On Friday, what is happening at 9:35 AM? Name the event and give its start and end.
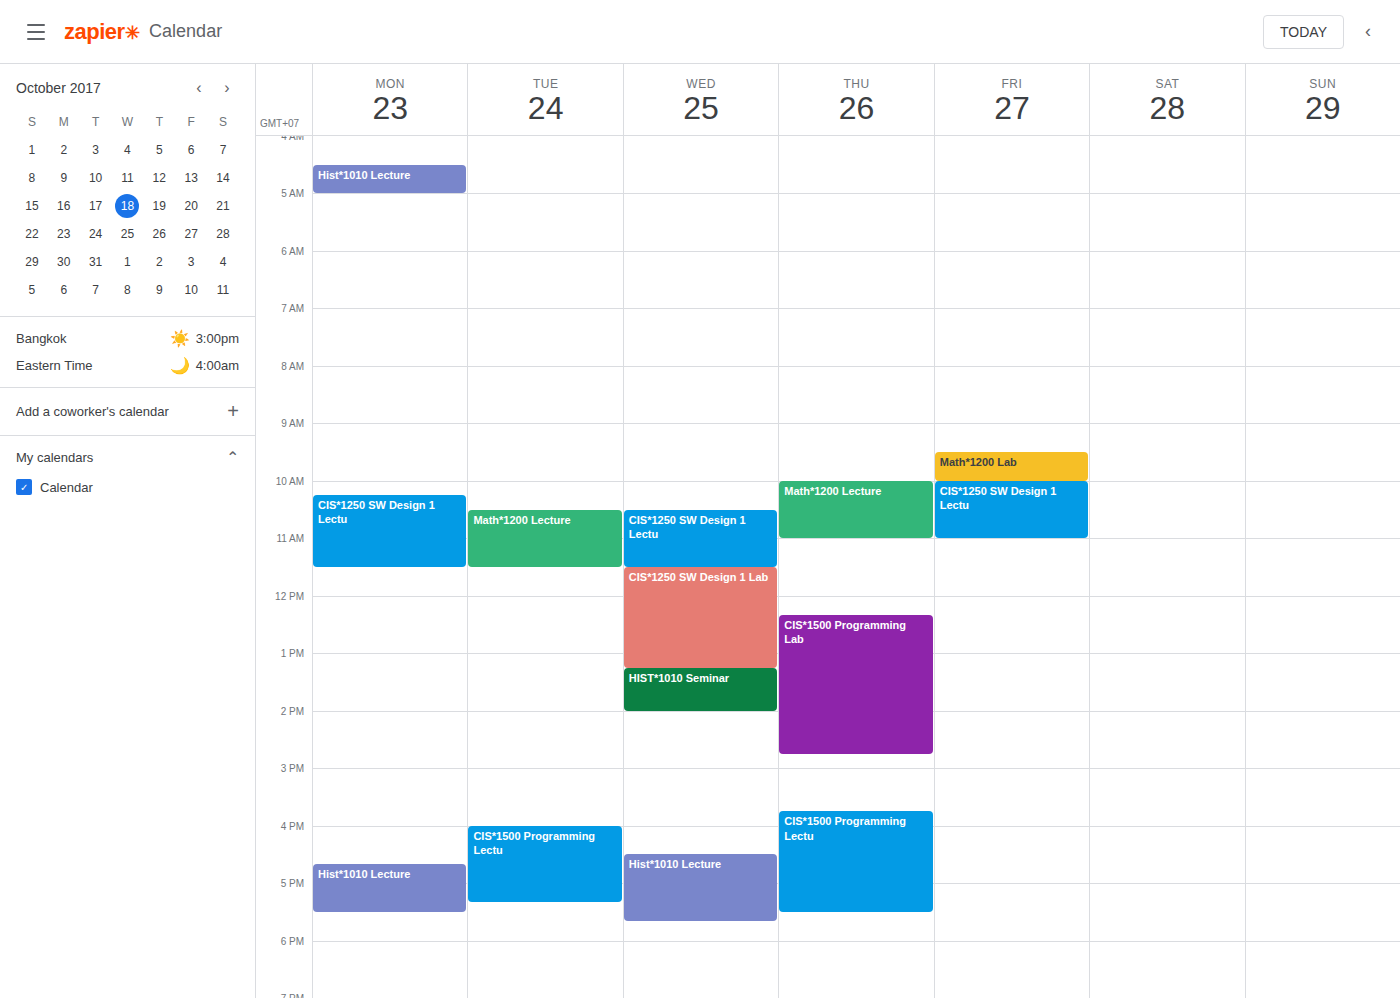
"Math*1200 Lab", 9:30 AM to 10:00 AM